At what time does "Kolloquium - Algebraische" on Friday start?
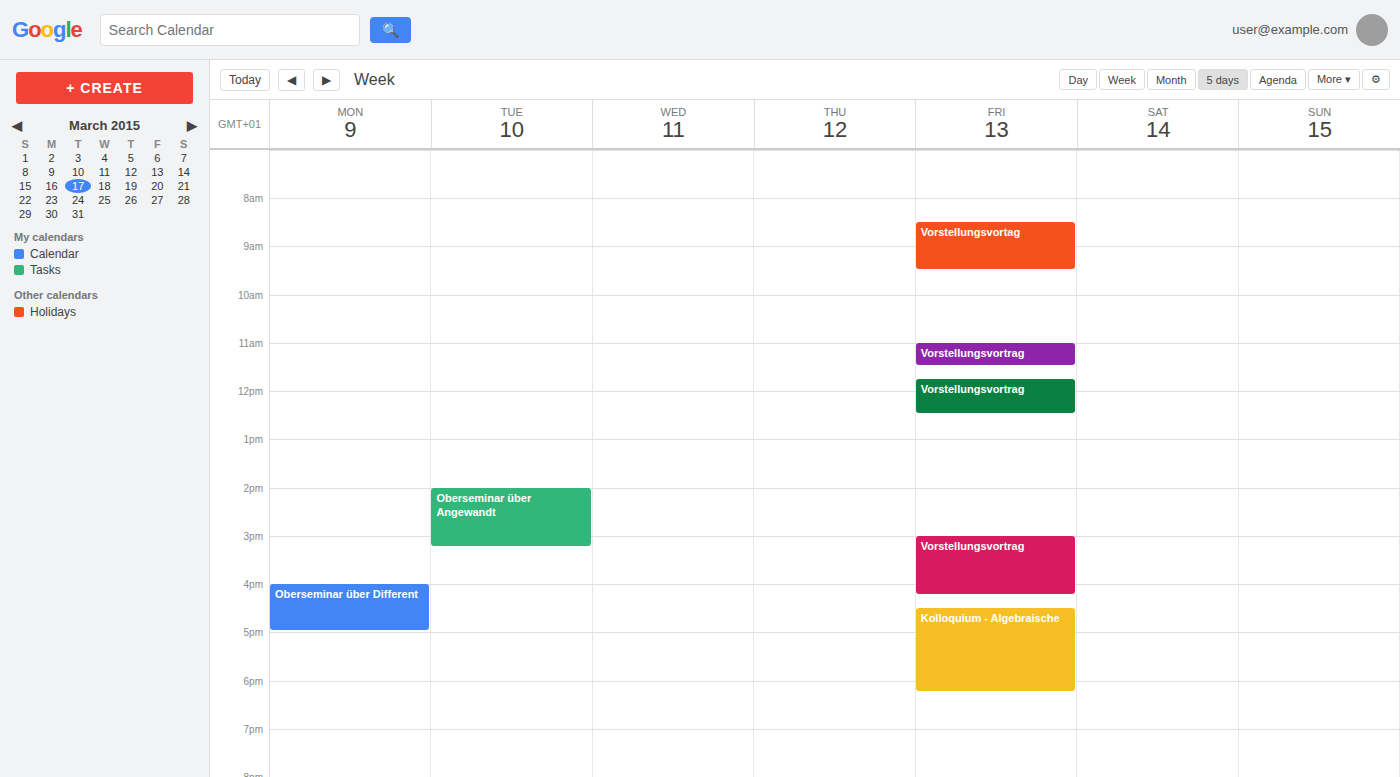
4:30 PM